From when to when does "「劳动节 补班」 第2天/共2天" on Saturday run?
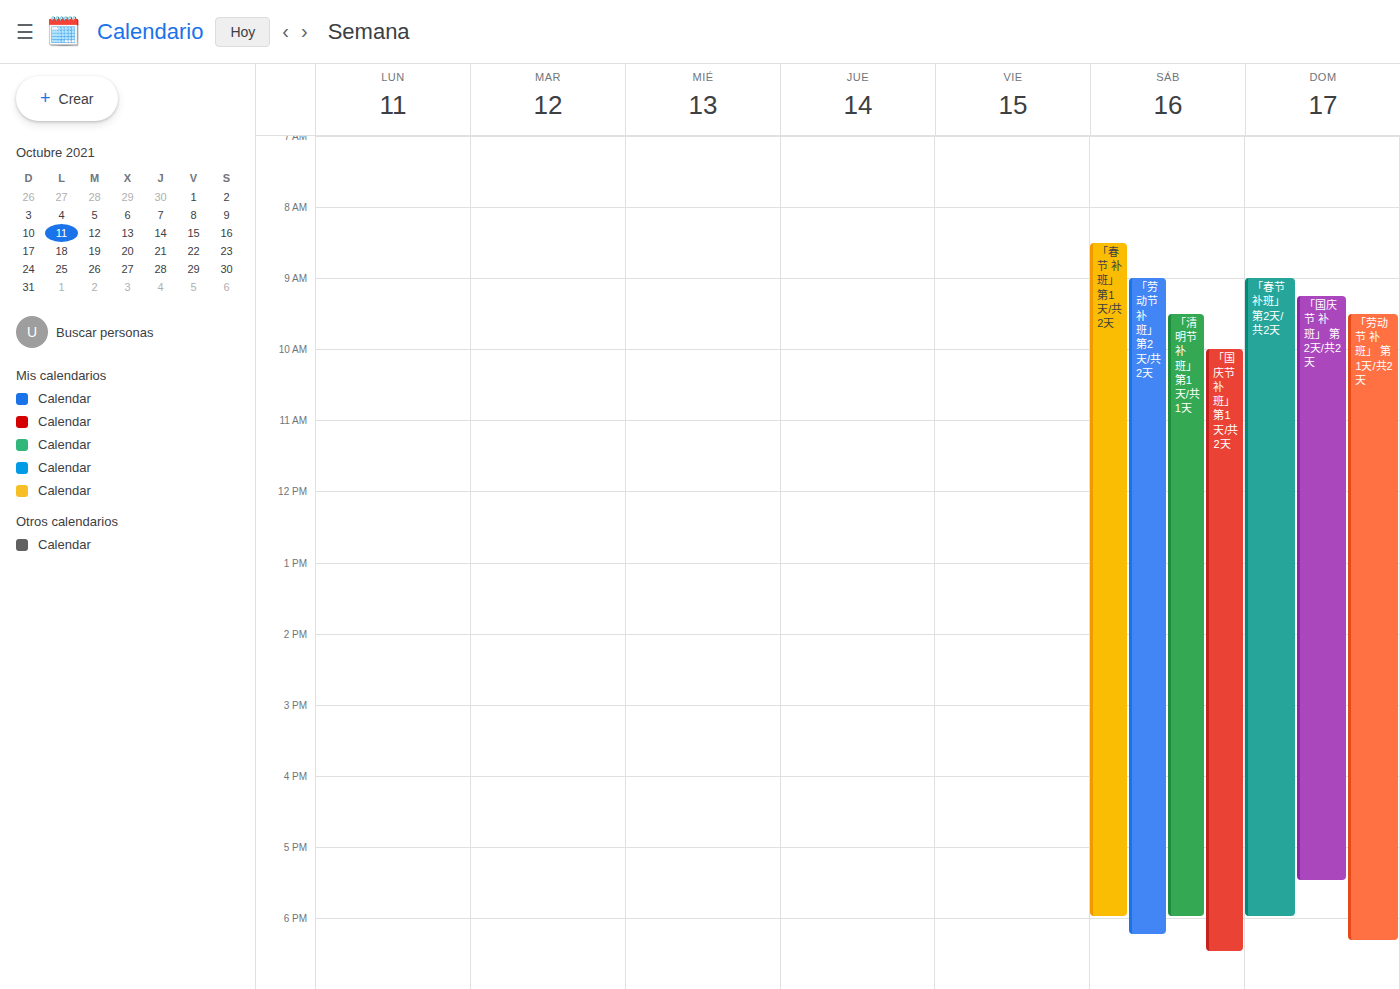
09:00 to 18:15